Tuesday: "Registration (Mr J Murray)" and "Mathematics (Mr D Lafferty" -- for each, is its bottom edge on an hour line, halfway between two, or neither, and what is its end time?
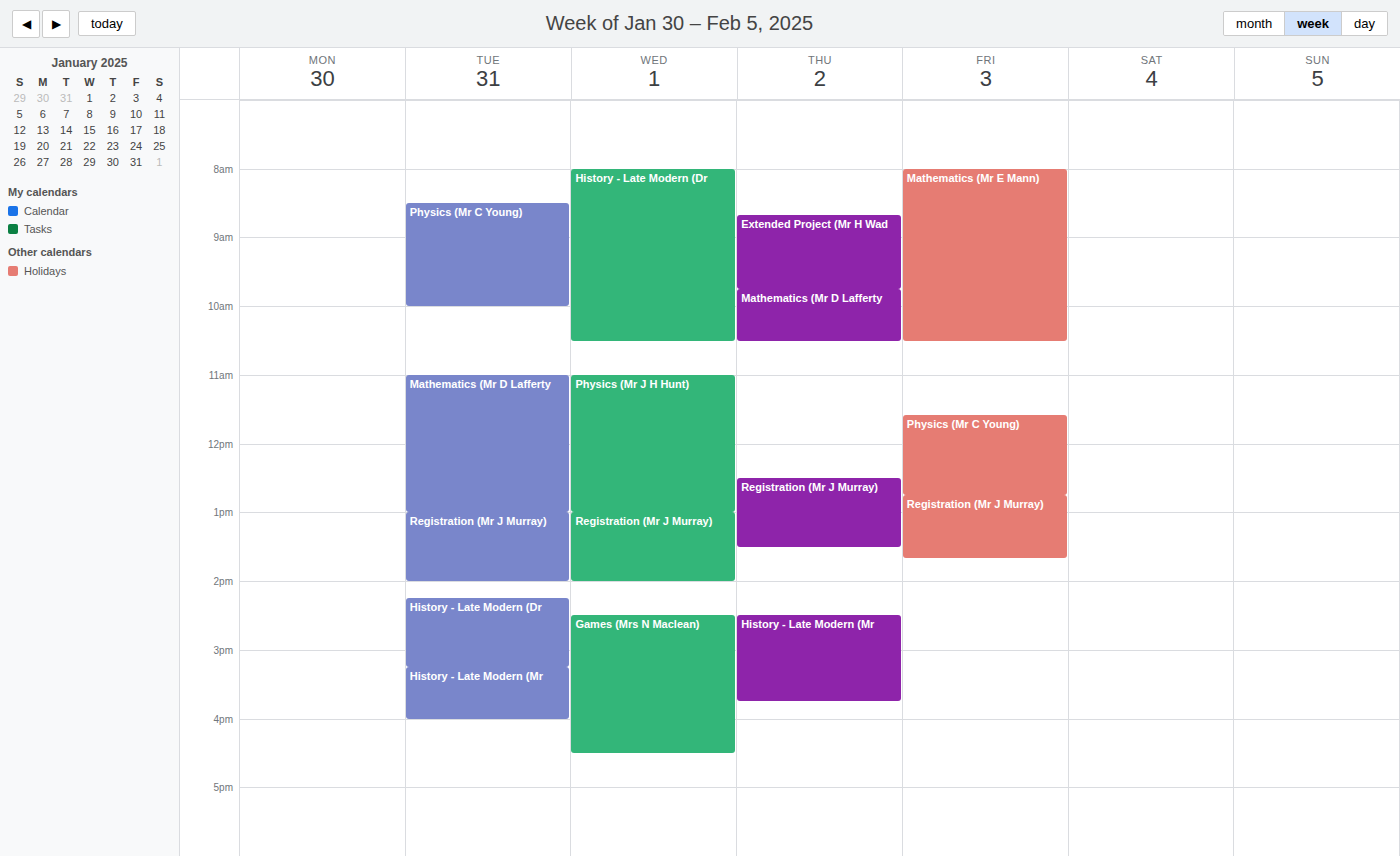
"Registration (Mr J Murray)": 2:00 PM, exactly on the 2 PM line. "Mathematics (Mr D Lafferty": 1:00 PM, exactly on the 1 PM line.